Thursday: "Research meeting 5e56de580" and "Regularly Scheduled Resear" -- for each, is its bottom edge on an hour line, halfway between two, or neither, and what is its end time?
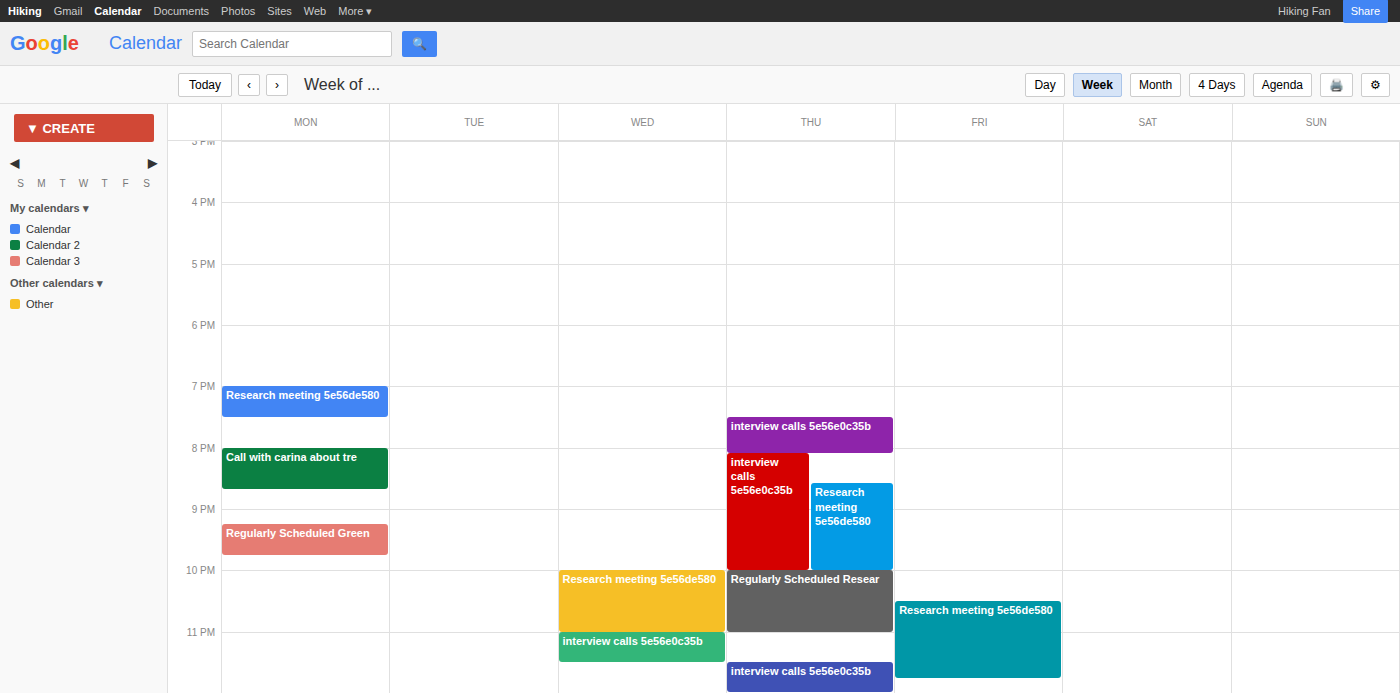
"Research meeting 5e56de580": 10:00 PM, exactly on the 10 PM line. "Regularly Scheduled Resear": 11:00 PM, exactly on the 11 PM line.